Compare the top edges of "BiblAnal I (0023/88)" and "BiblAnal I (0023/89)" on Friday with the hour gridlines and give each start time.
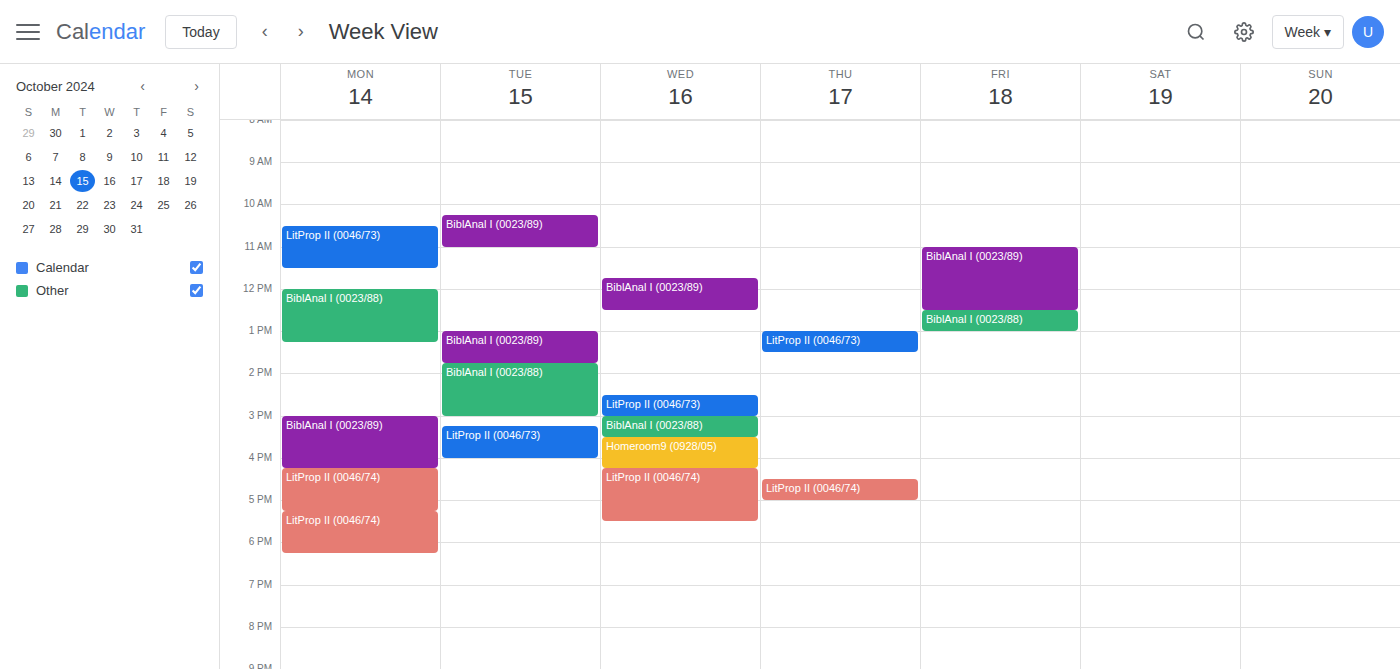
"BiblAnal I (0023/88)": 12:30 PM, halfway between the 12 PM and 1 PM lines. "BiblAnal I (0023/89)": 11:00 AM, exactly on the 11 AM line.